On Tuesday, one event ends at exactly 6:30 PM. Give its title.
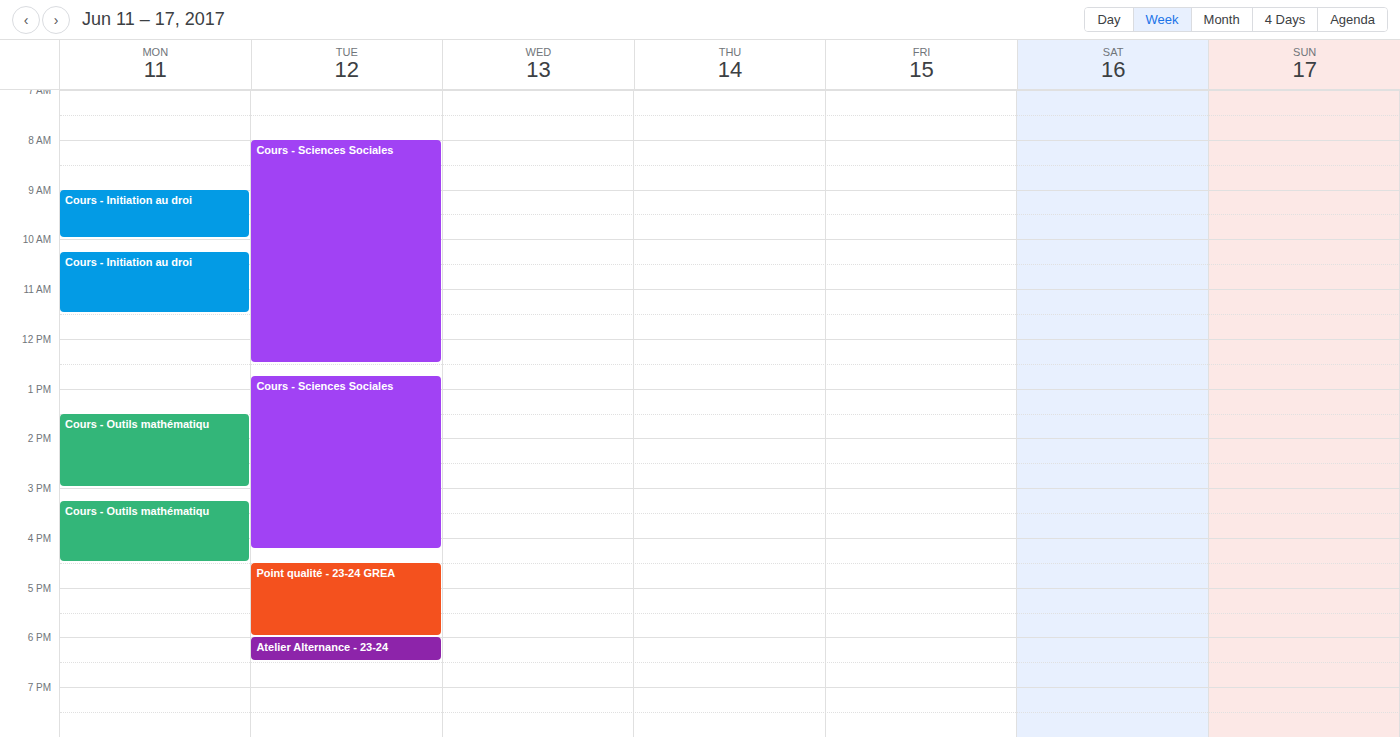
"Atelier Alternance - 23-24"